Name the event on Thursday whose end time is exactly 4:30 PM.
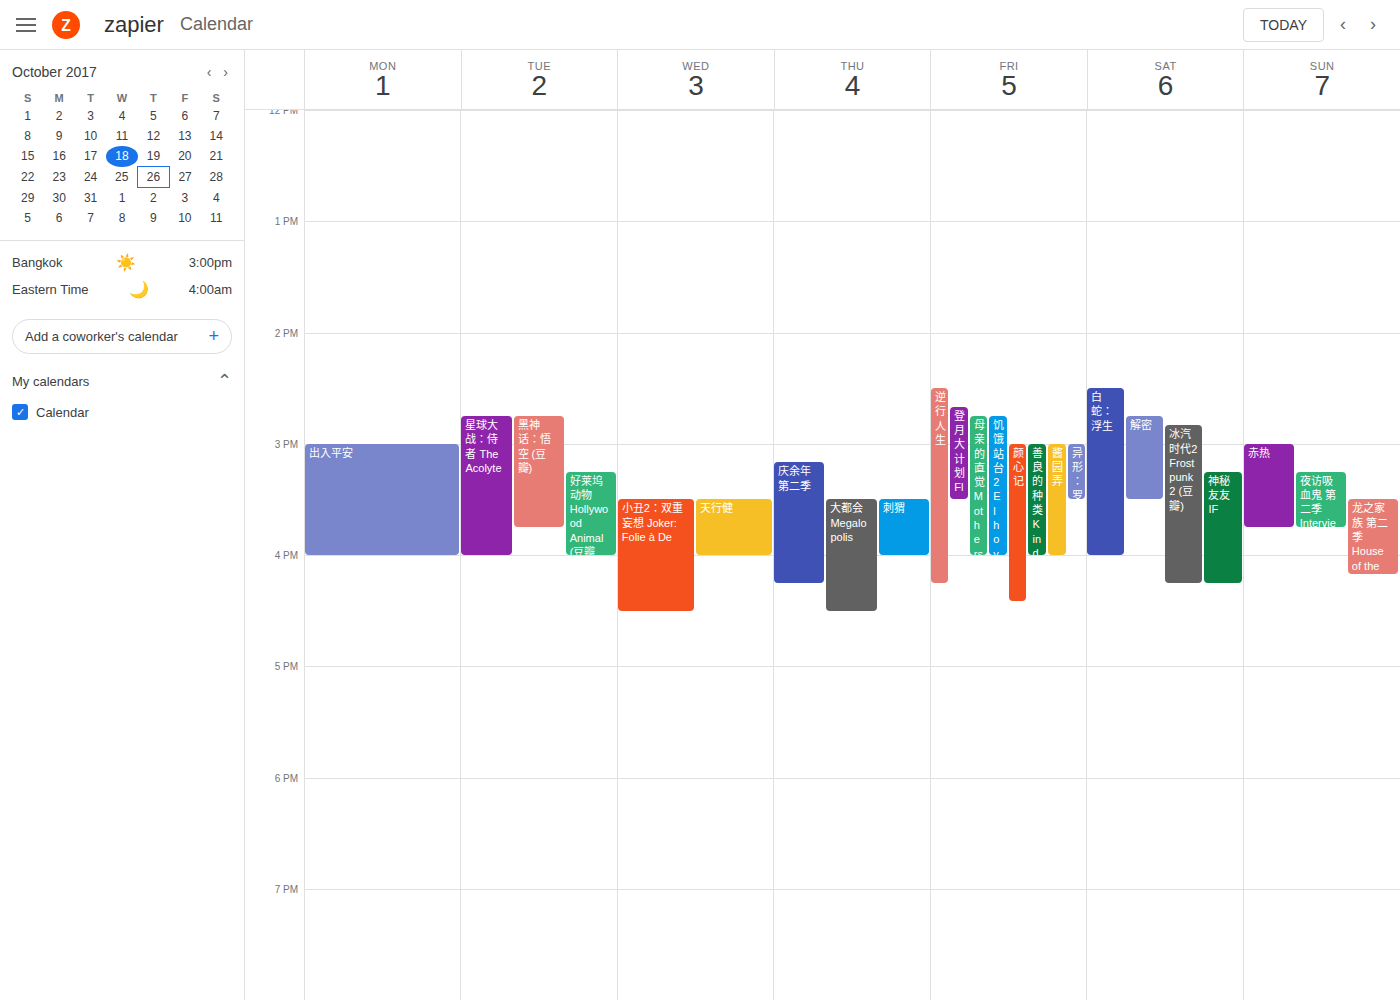
"大都会 Megalopolis"